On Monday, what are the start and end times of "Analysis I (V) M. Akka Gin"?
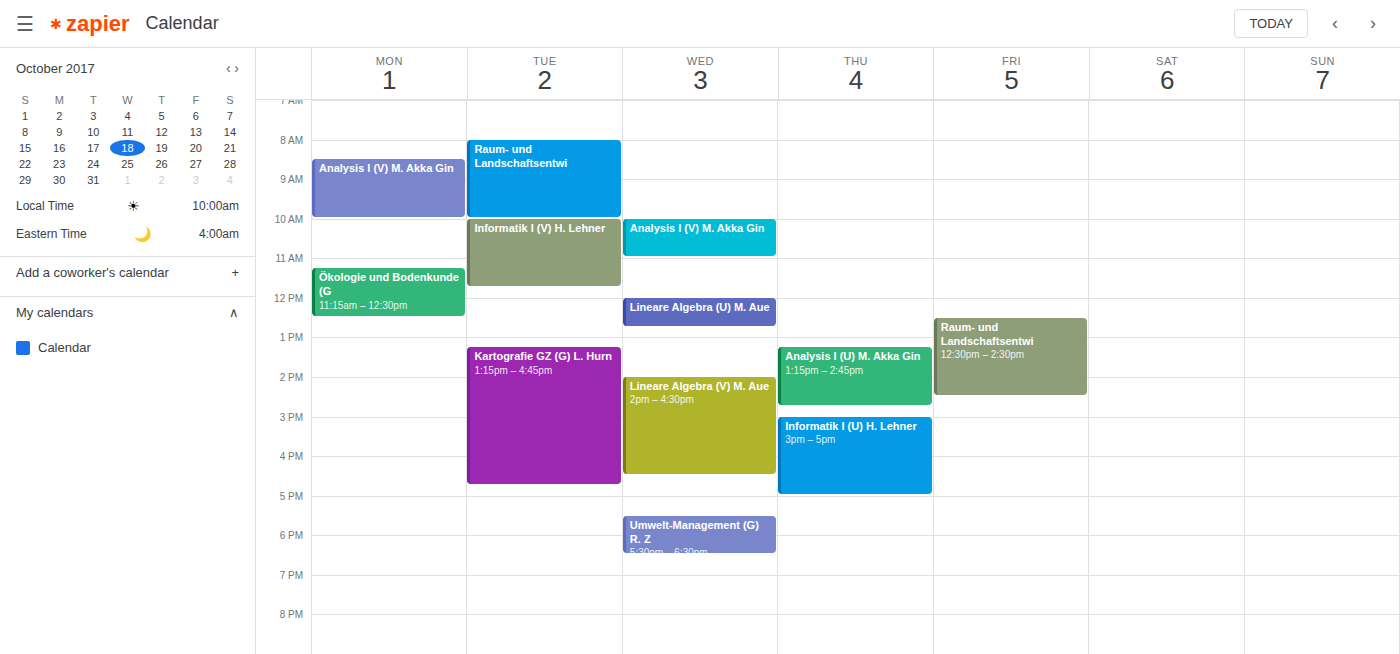
8:30 AM to 10:00 AM